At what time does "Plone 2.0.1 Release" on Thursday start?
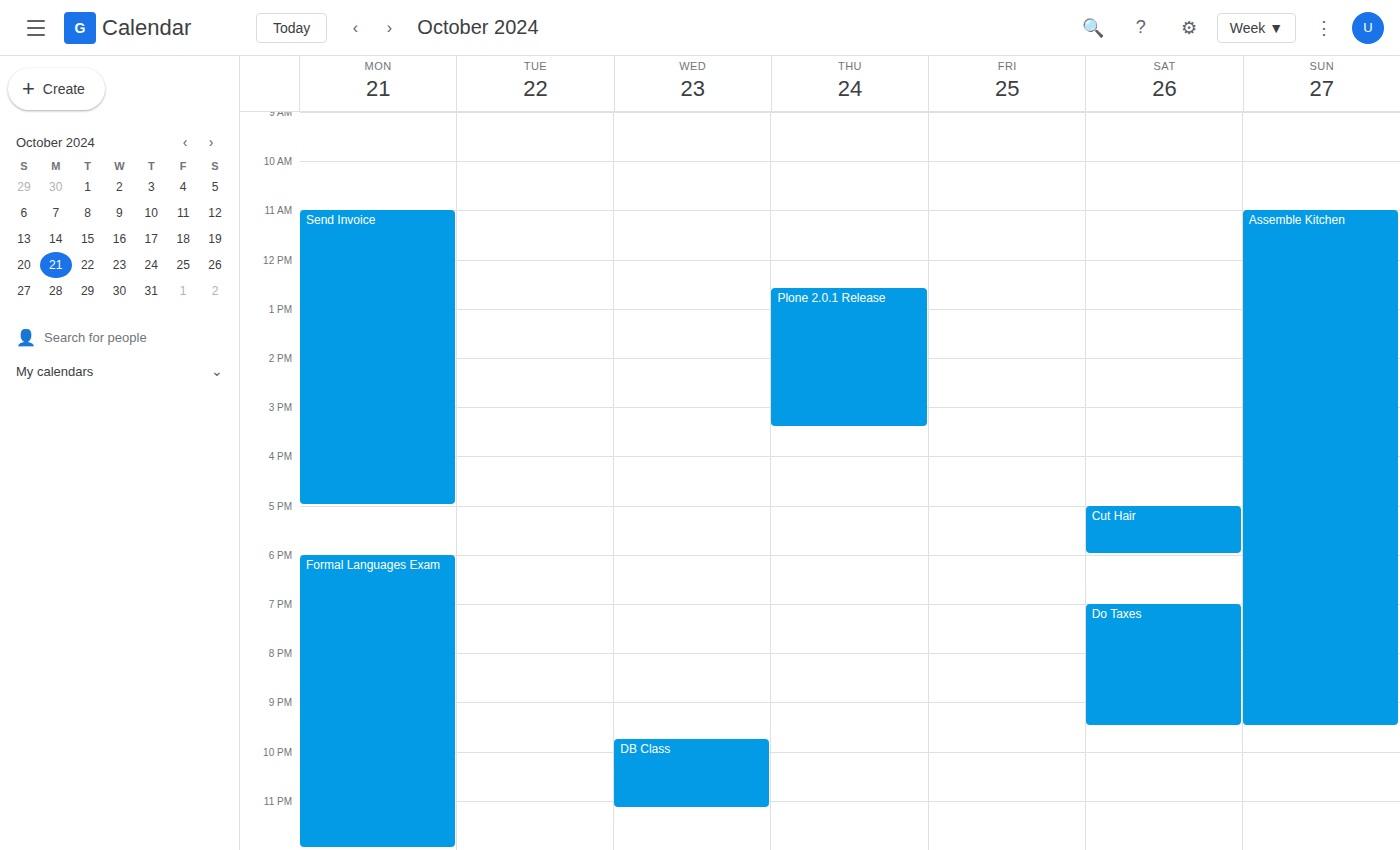
12:35 PM